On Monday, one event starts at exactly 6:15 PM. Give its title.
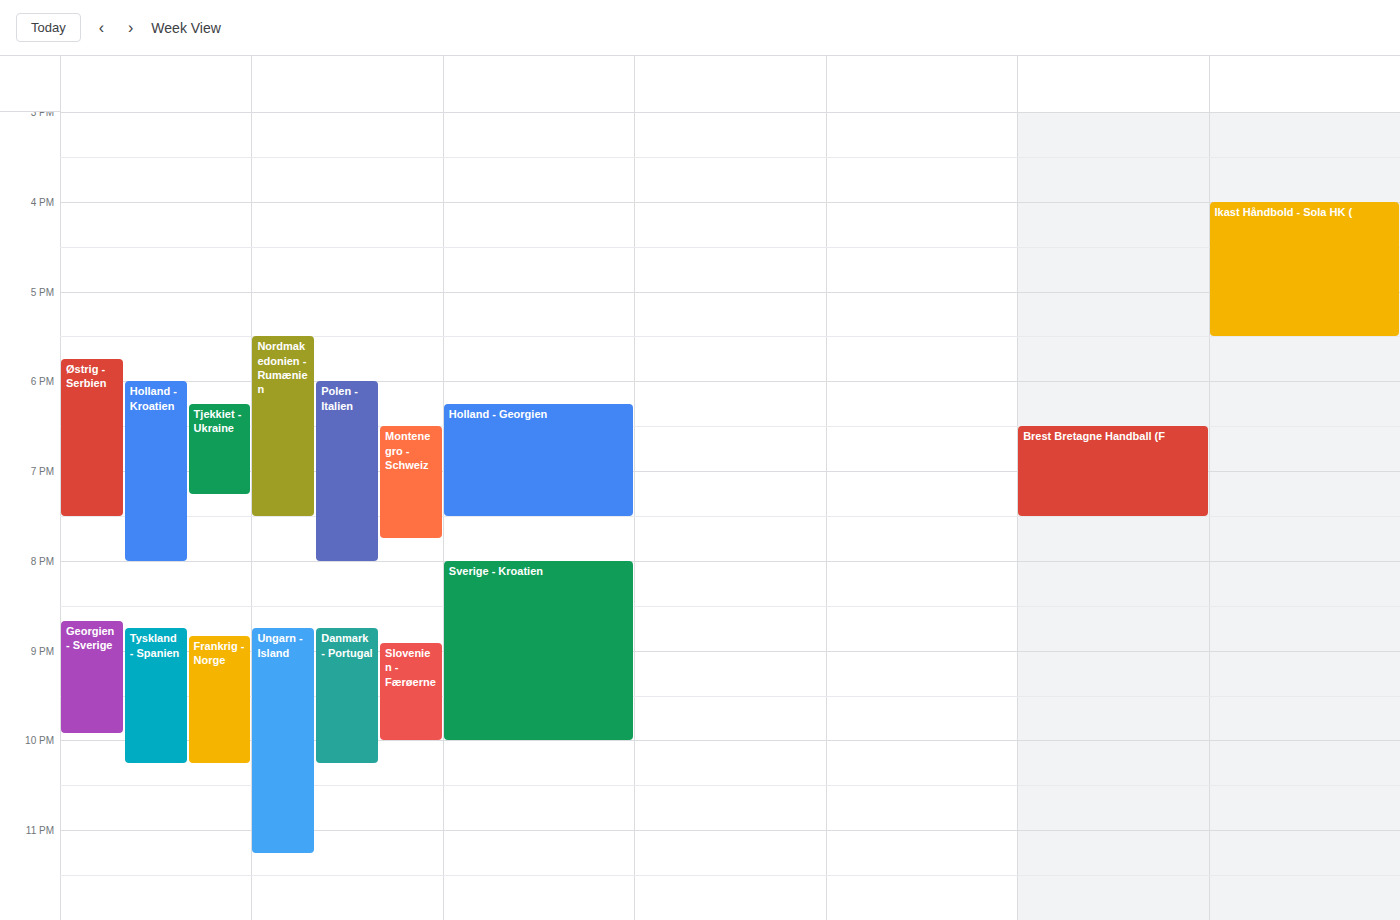
"Tjekkiet - Ukraine"